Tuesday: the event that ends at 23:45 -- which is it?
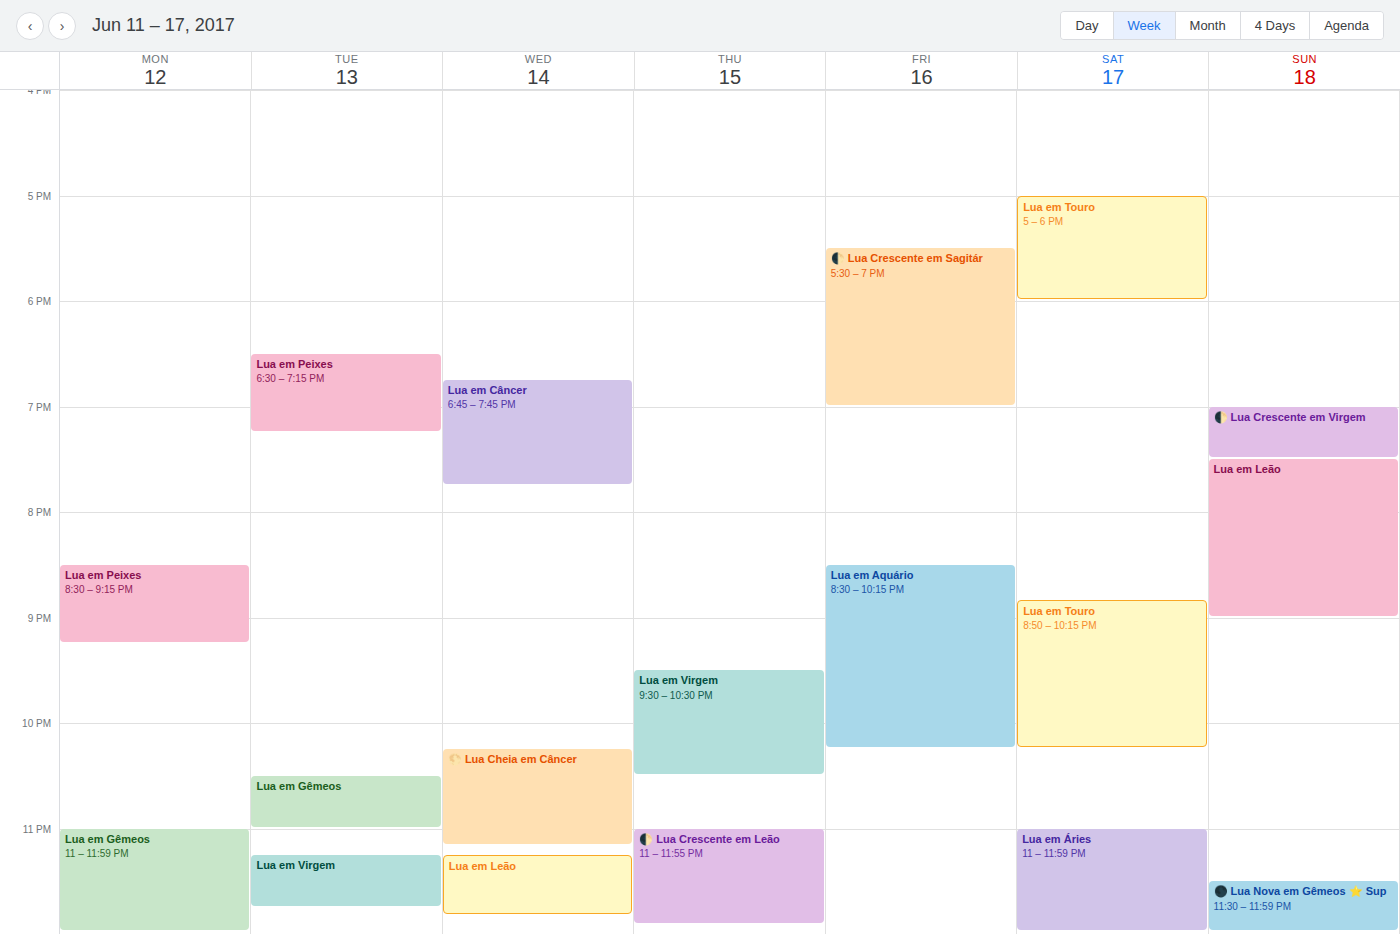
"Lua em Virgem"